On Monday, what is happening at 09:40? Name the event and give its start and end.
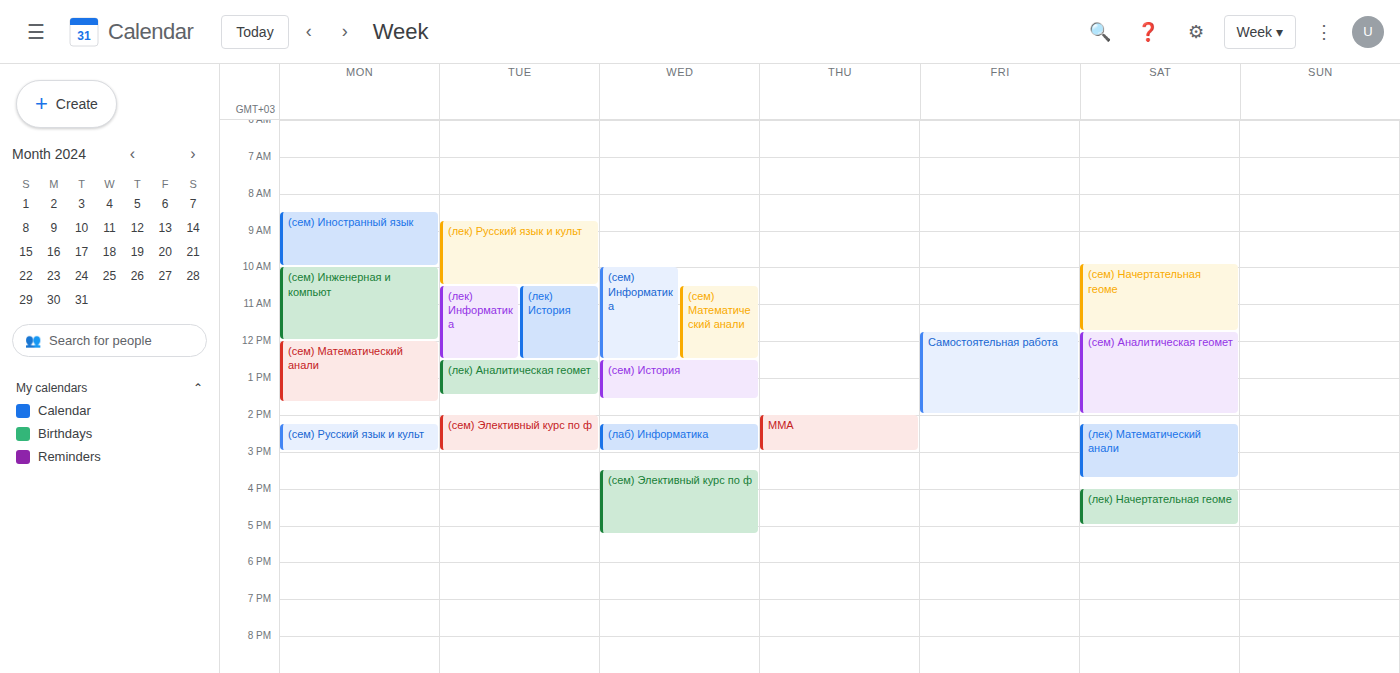
"(сем) Иностранный язык", 08:30 to 10:00